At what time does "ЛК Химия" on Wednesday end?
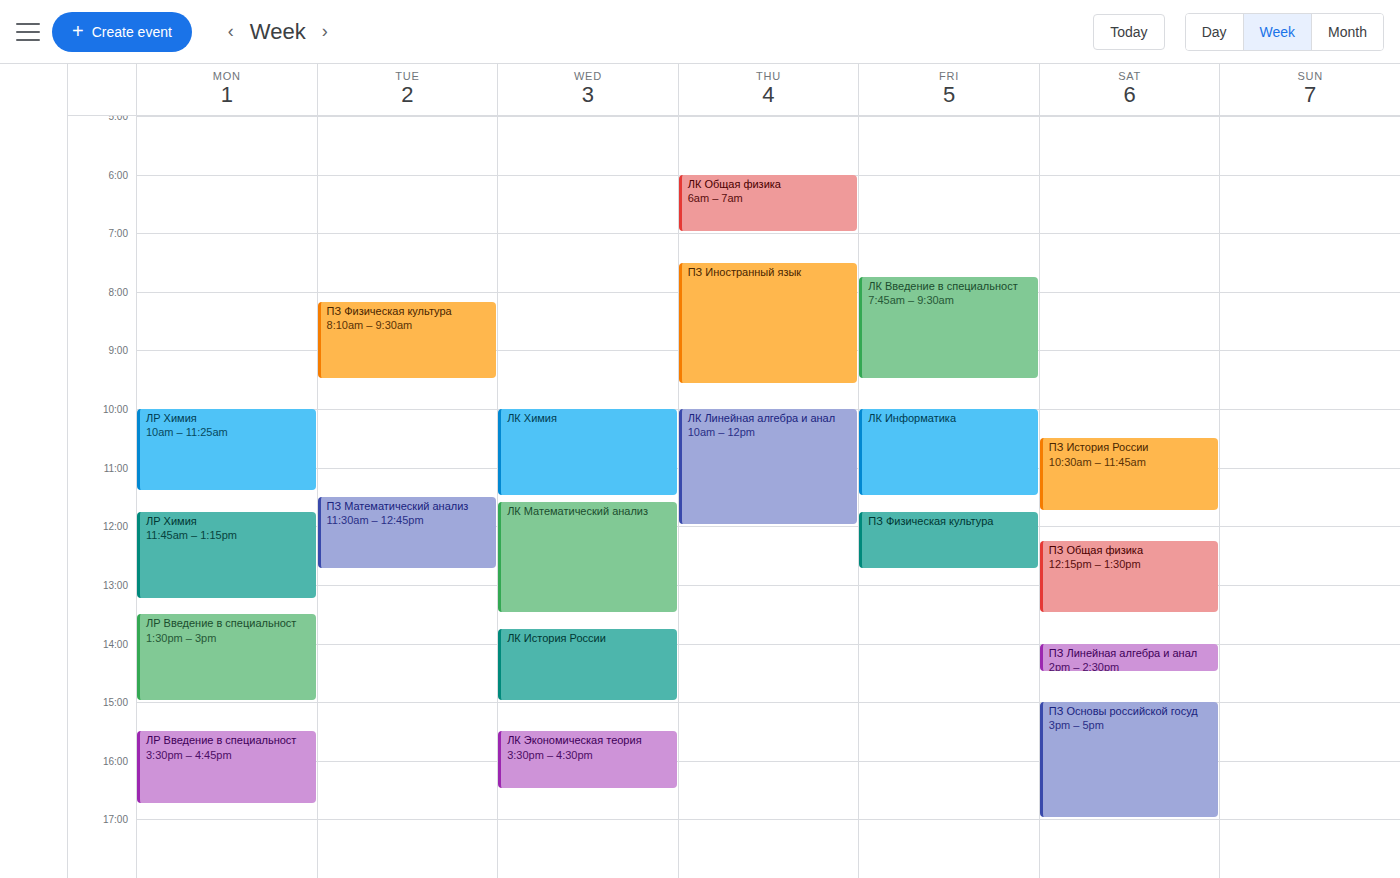
11:30 AM